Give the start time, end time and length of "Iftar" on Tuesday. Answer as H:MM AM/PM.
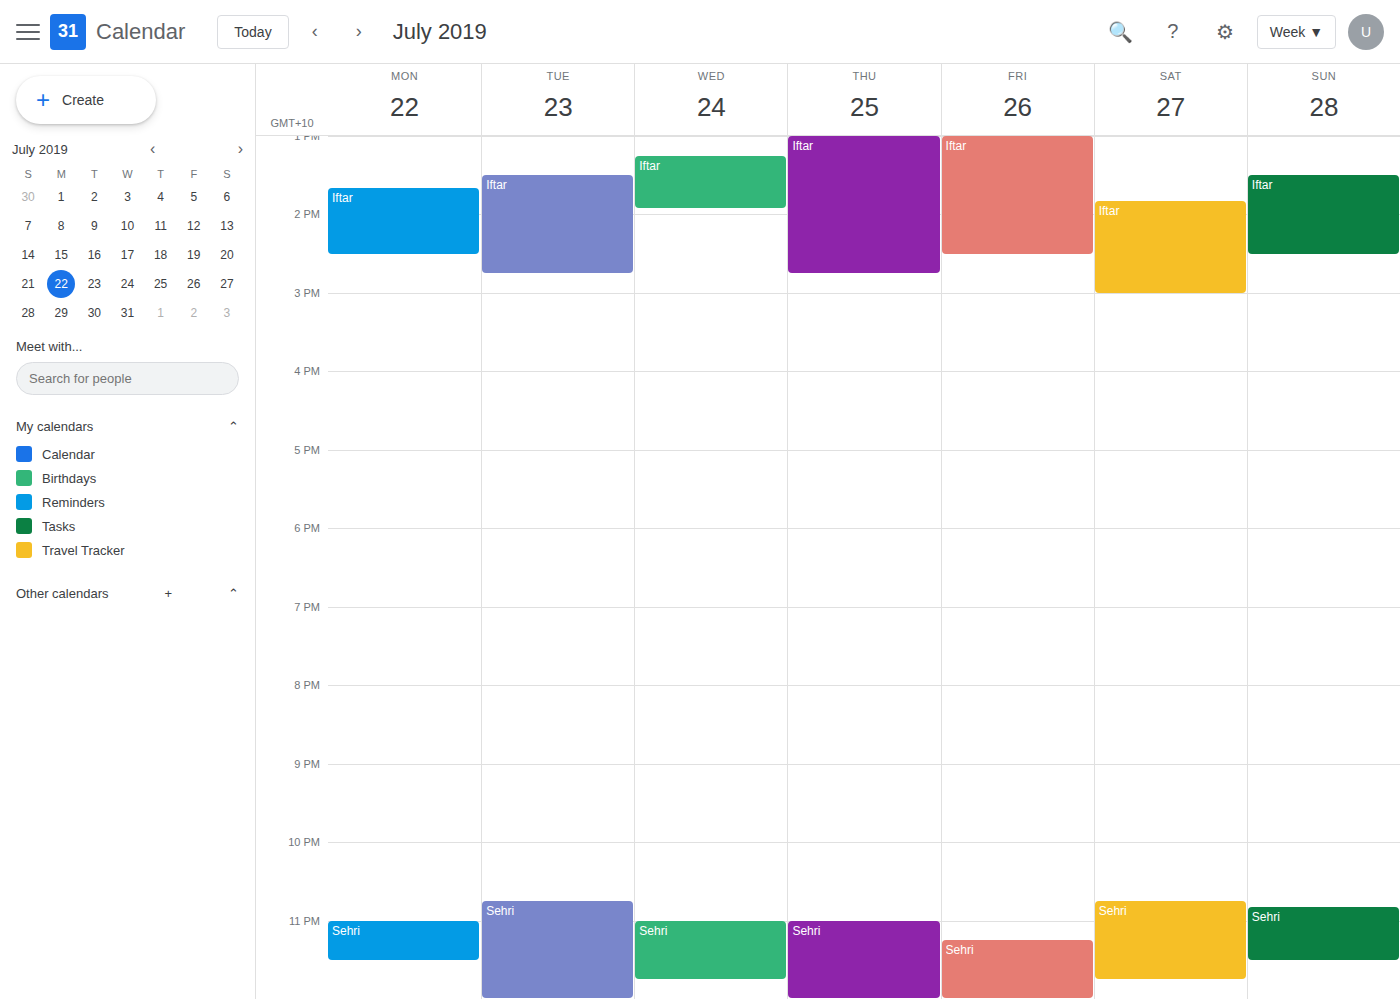
1:30 PM to 2:45 PM, 1 hour 15 minutes